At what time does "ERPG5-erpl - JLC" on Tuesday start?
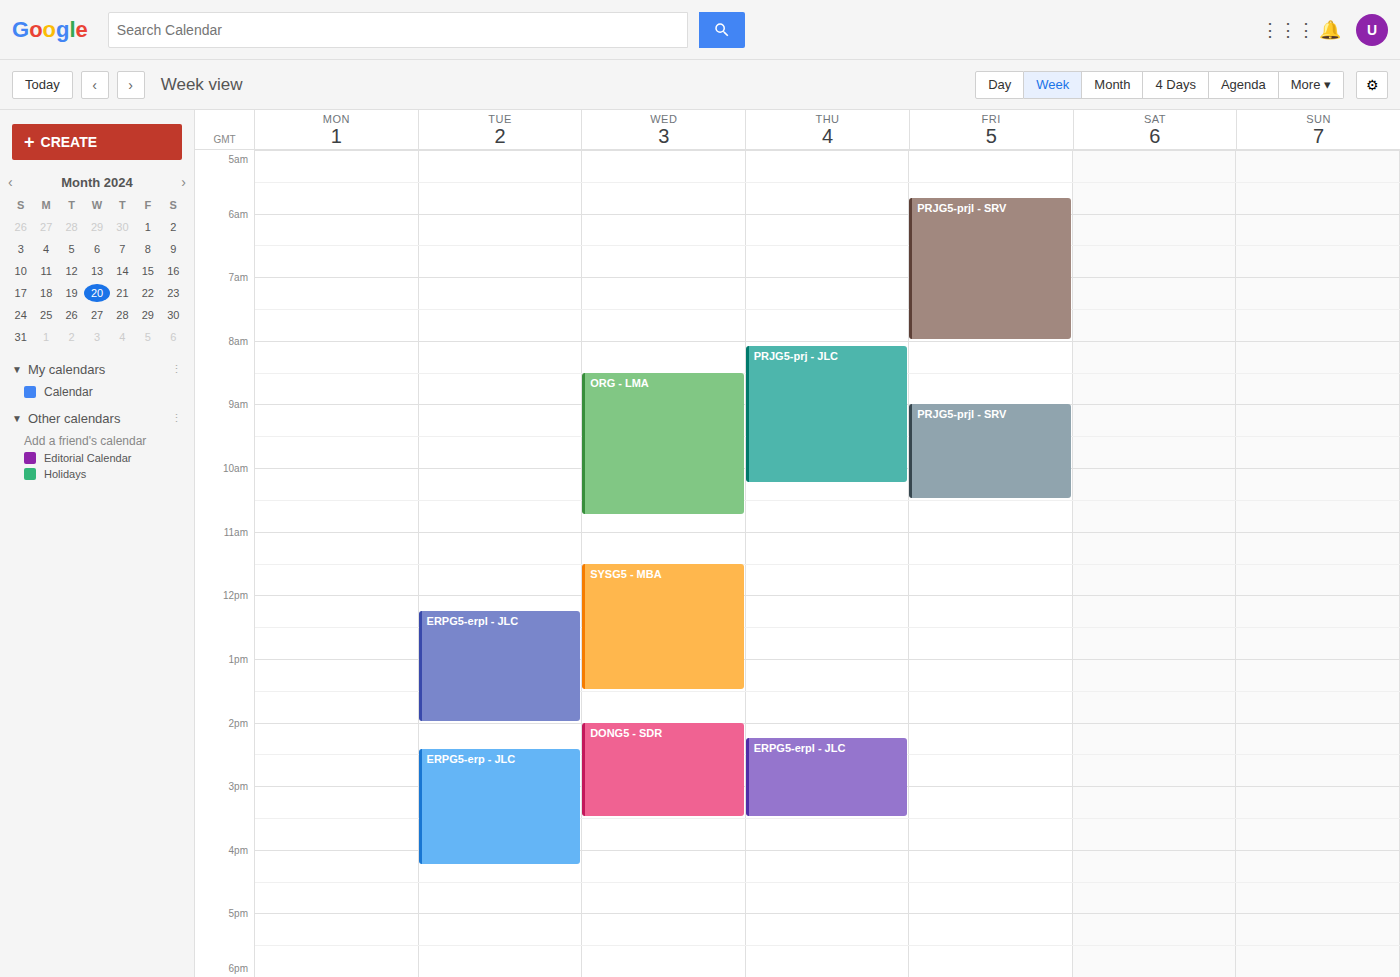
12:15 PM